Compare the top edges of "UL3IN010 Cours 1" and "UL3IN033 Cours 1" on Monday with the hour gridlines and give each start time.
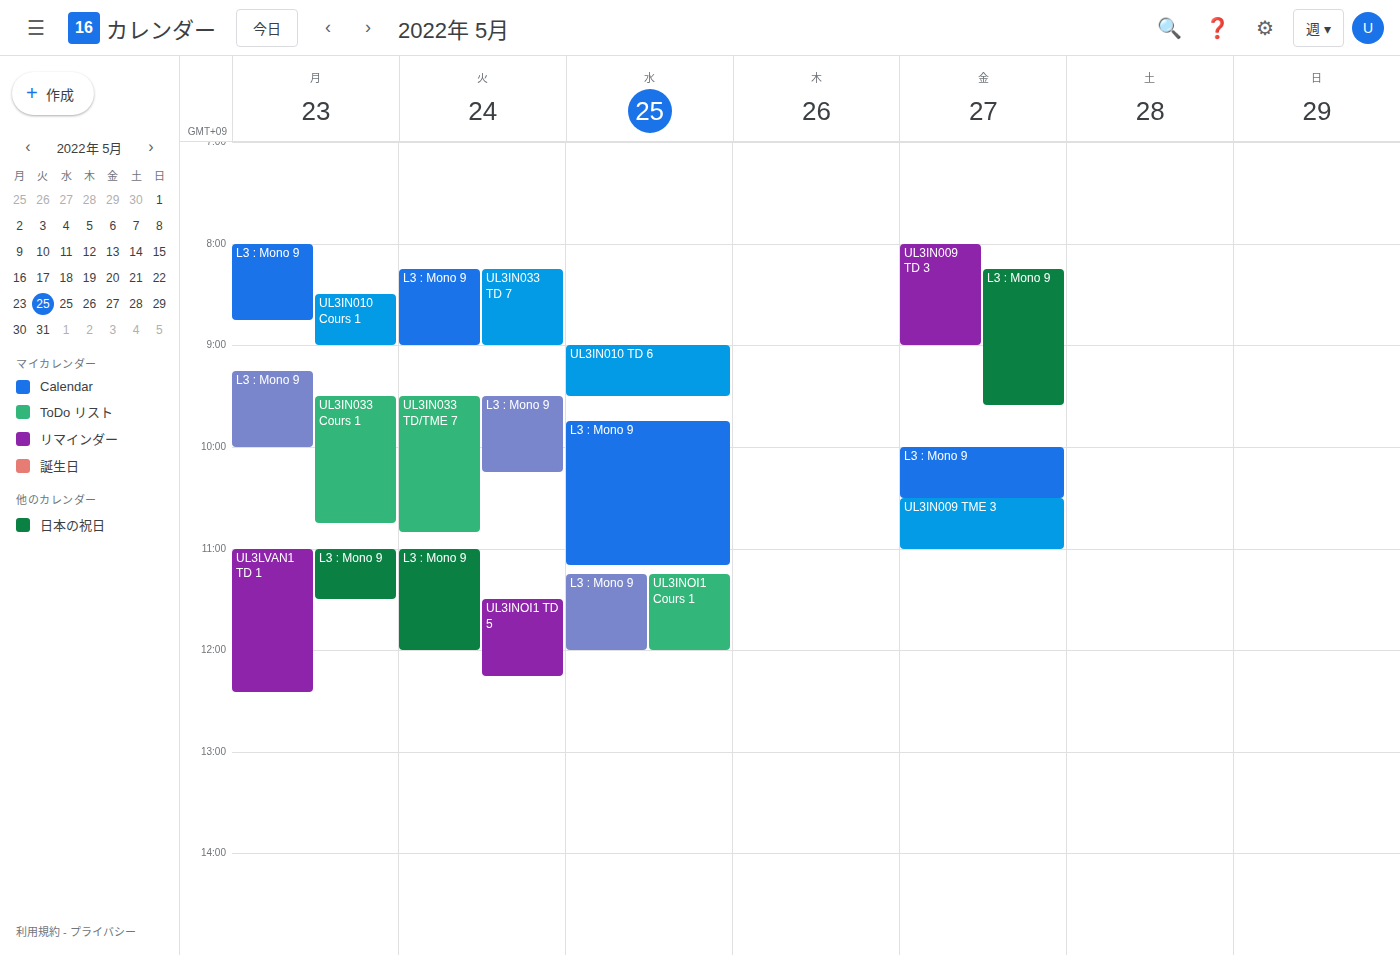
"UL3IN010 Cours 1": 8:30 AM, halfway between the 8 AM and 9 AM lines. "UL3IN033 Cours 1": 9:30 AM, halfway between the 9 AM and 10 AM lines.